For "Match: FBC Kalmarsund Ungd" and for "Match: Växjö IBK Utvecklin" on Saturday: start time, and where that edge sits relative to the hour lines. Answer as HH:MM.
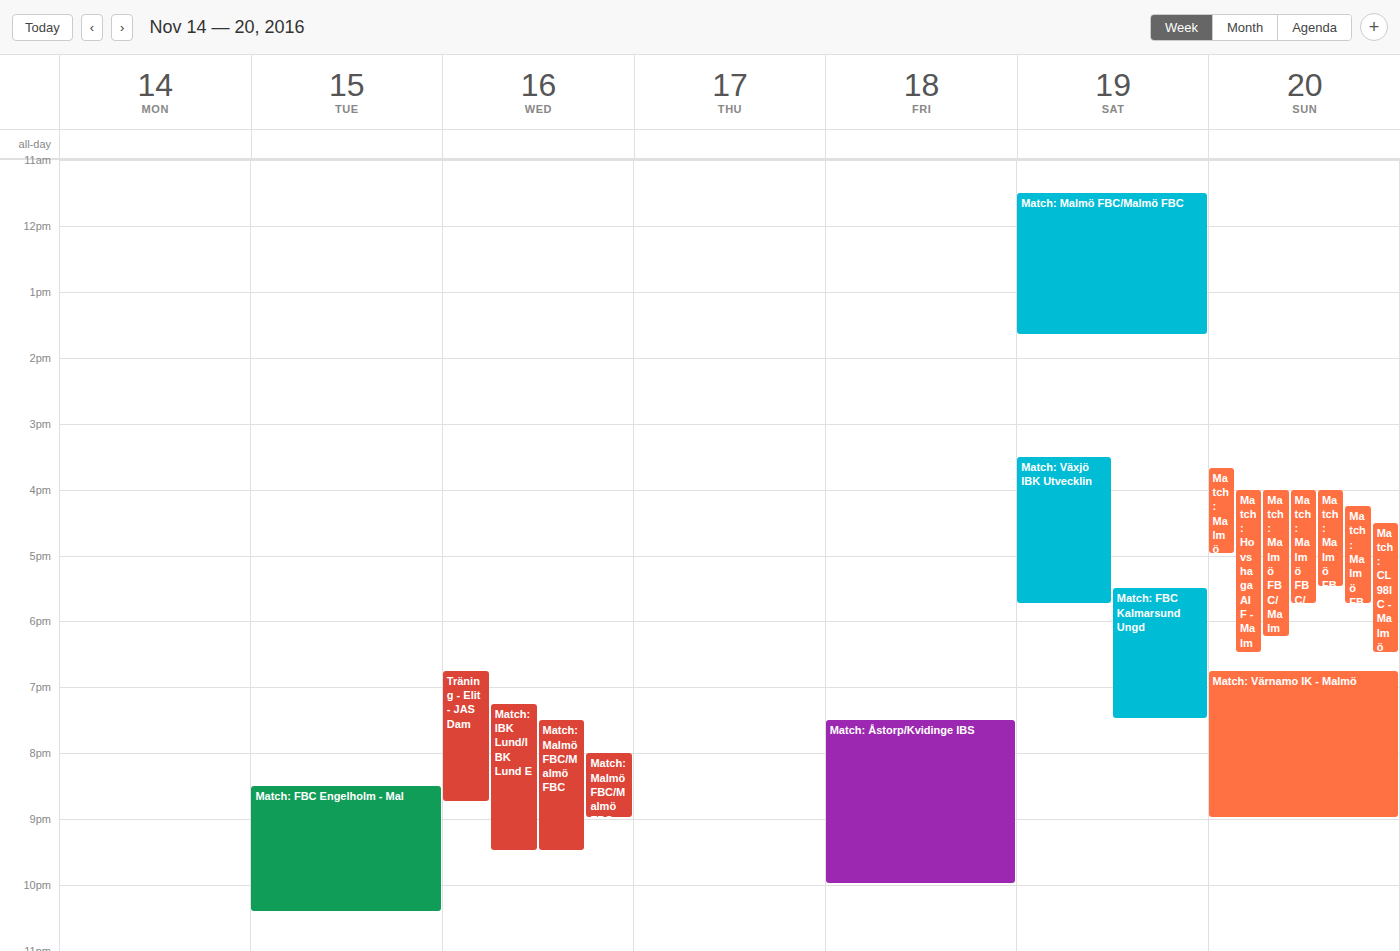
"Match: FBC Kalmarsund Ungd": 17:30, halfway between the 17:00 and 18:00 lines. "Match: Växjö IBK Utvecklin": 15:30, halfway between the 15:00 and 16:00 lines.